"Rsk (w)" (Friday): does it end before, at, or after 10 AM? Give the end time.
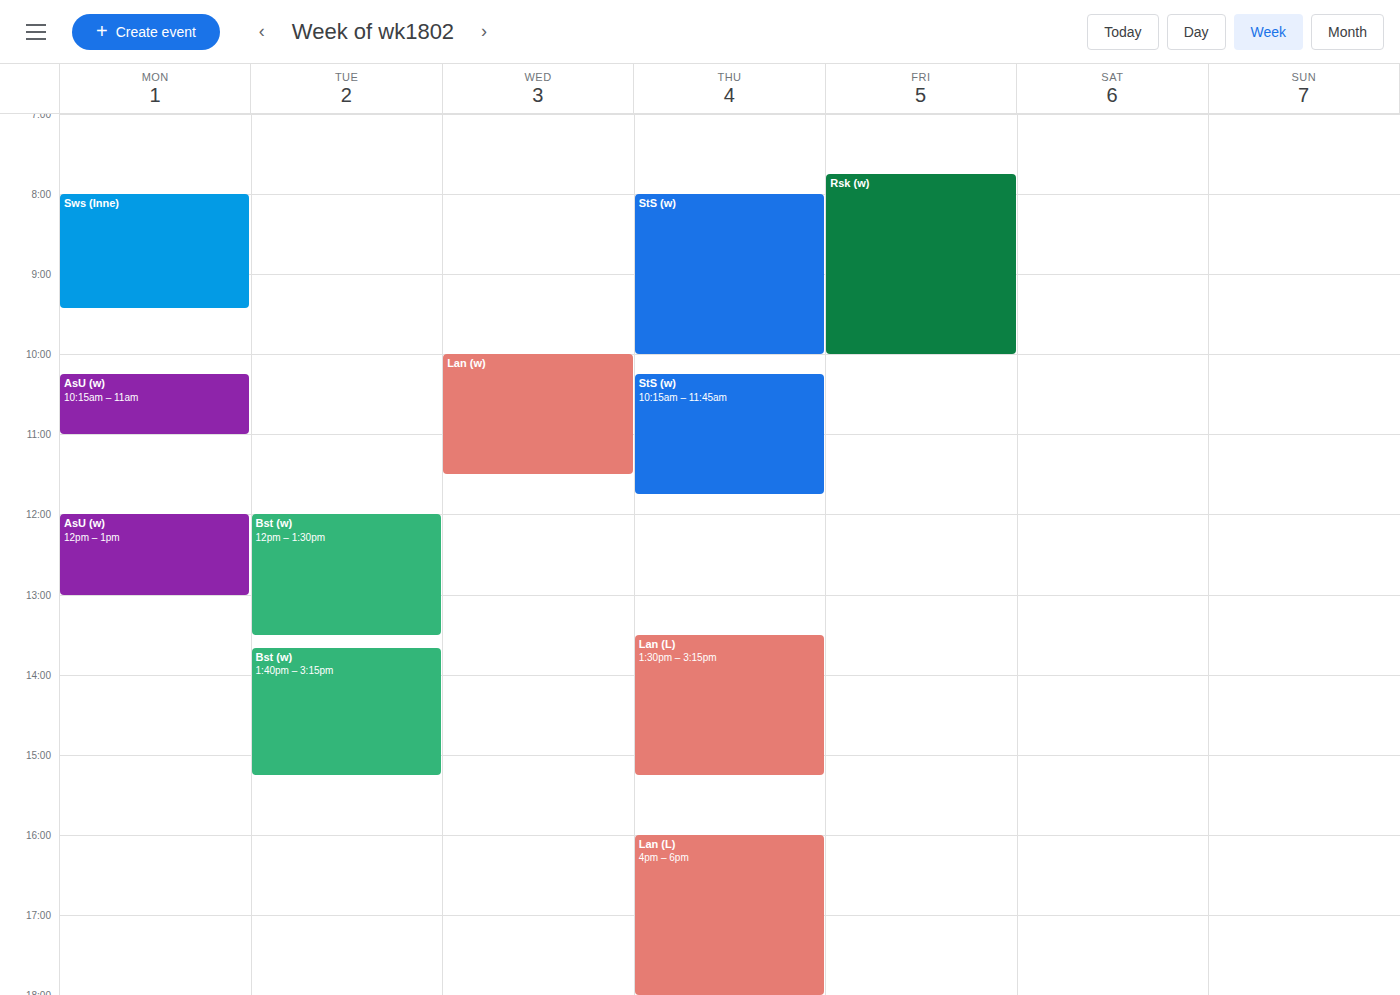
10:00 AM -- exactly at 10 AM, on the 10 AM line.